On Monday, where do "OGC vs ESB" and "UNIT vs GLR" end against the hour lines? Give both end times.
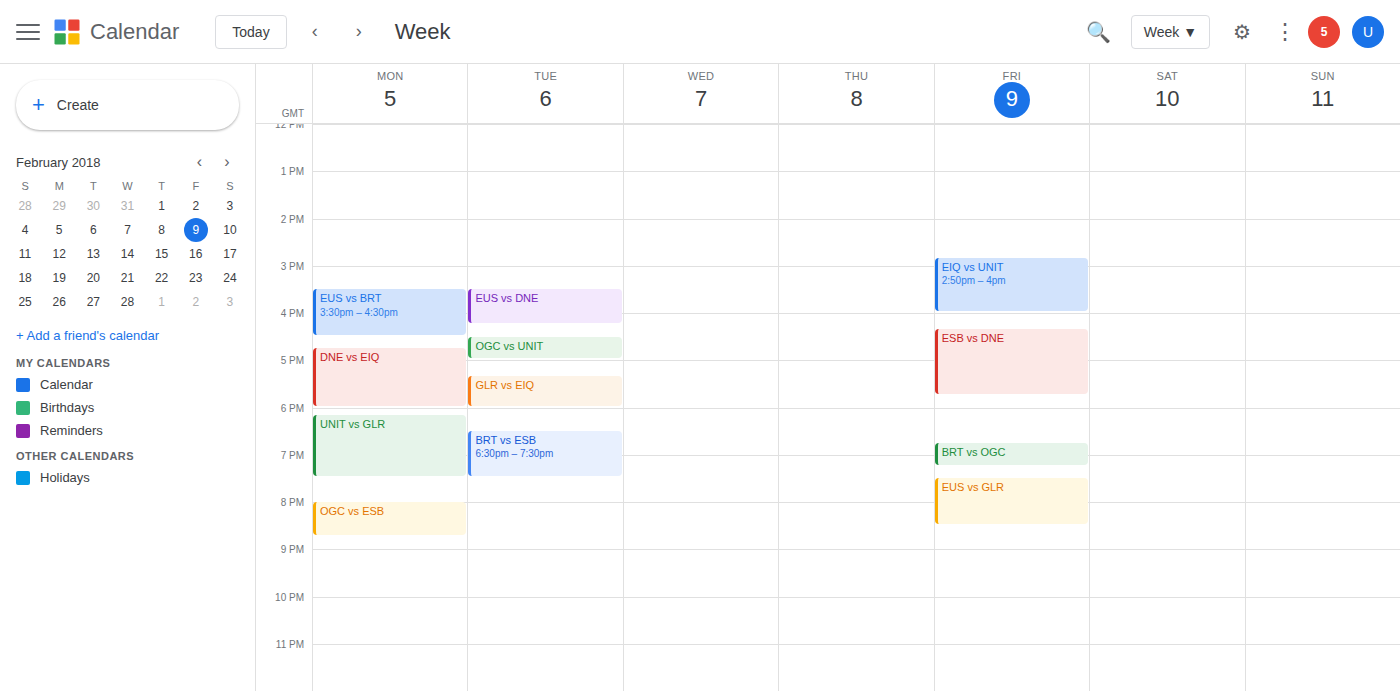
"OGC vs ESB": 8:45 PM, neither: three quarters of the way from the 8 PM line to the 9 PM line. "UNIT vs GLR": 7:30 PM, halfway between the 7 PM and 8 PM lines.